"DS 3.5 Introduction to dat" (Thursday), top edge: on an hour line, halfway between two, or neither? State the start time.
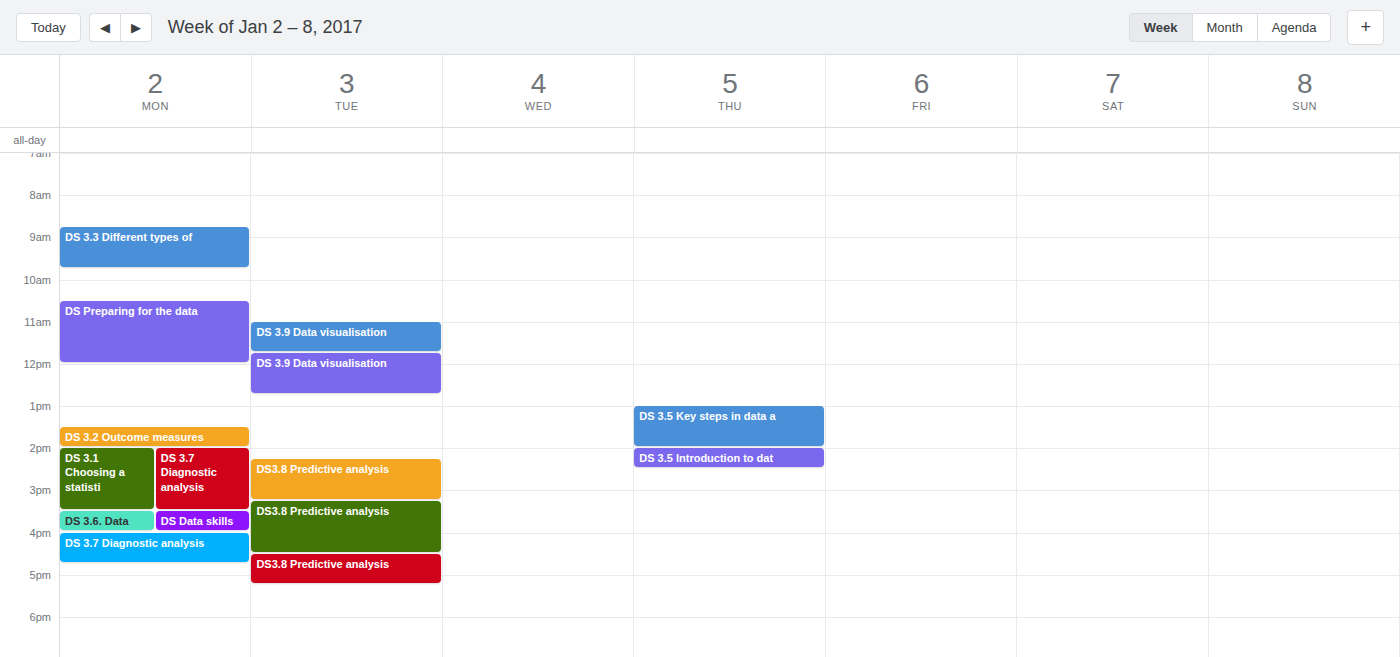
2:00 PM -- exactly on the 2 PM line.